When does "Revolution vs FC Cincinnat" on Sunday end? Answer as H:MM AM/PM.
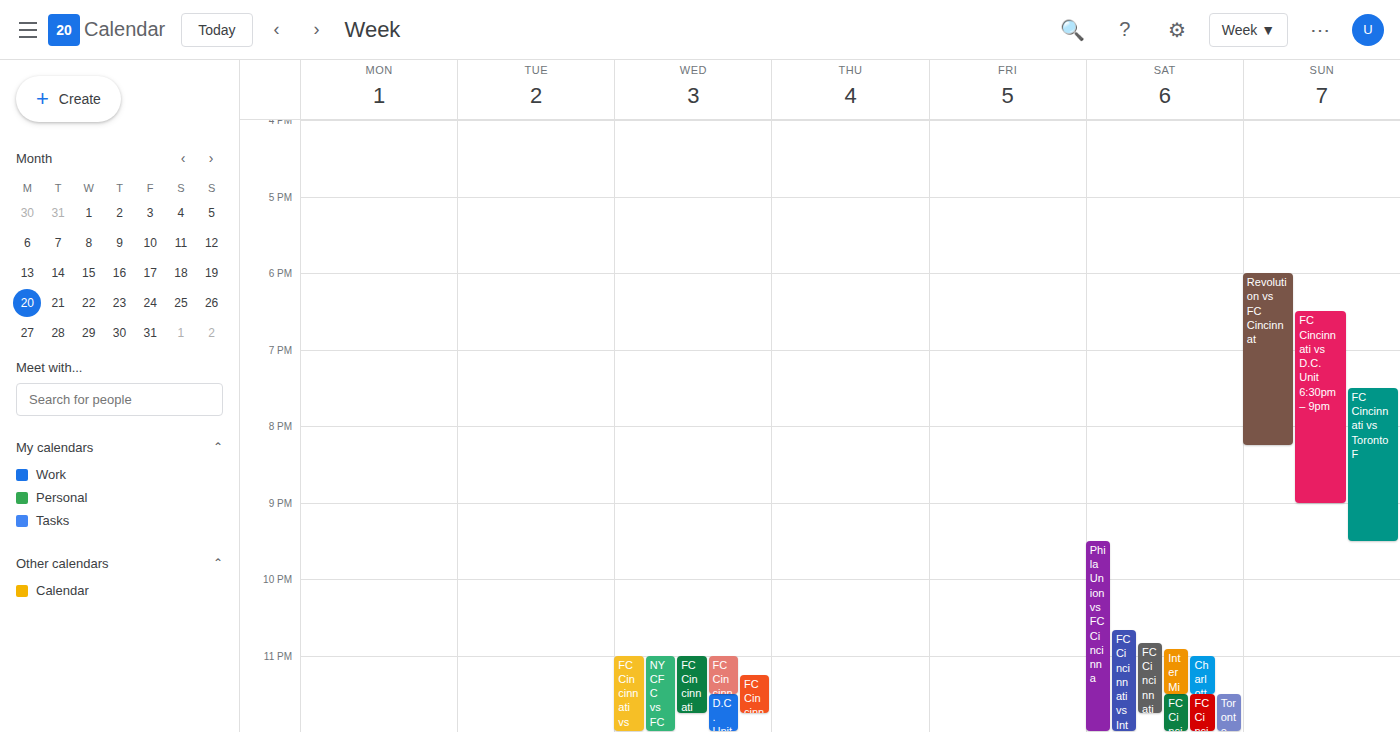
8:15 PM